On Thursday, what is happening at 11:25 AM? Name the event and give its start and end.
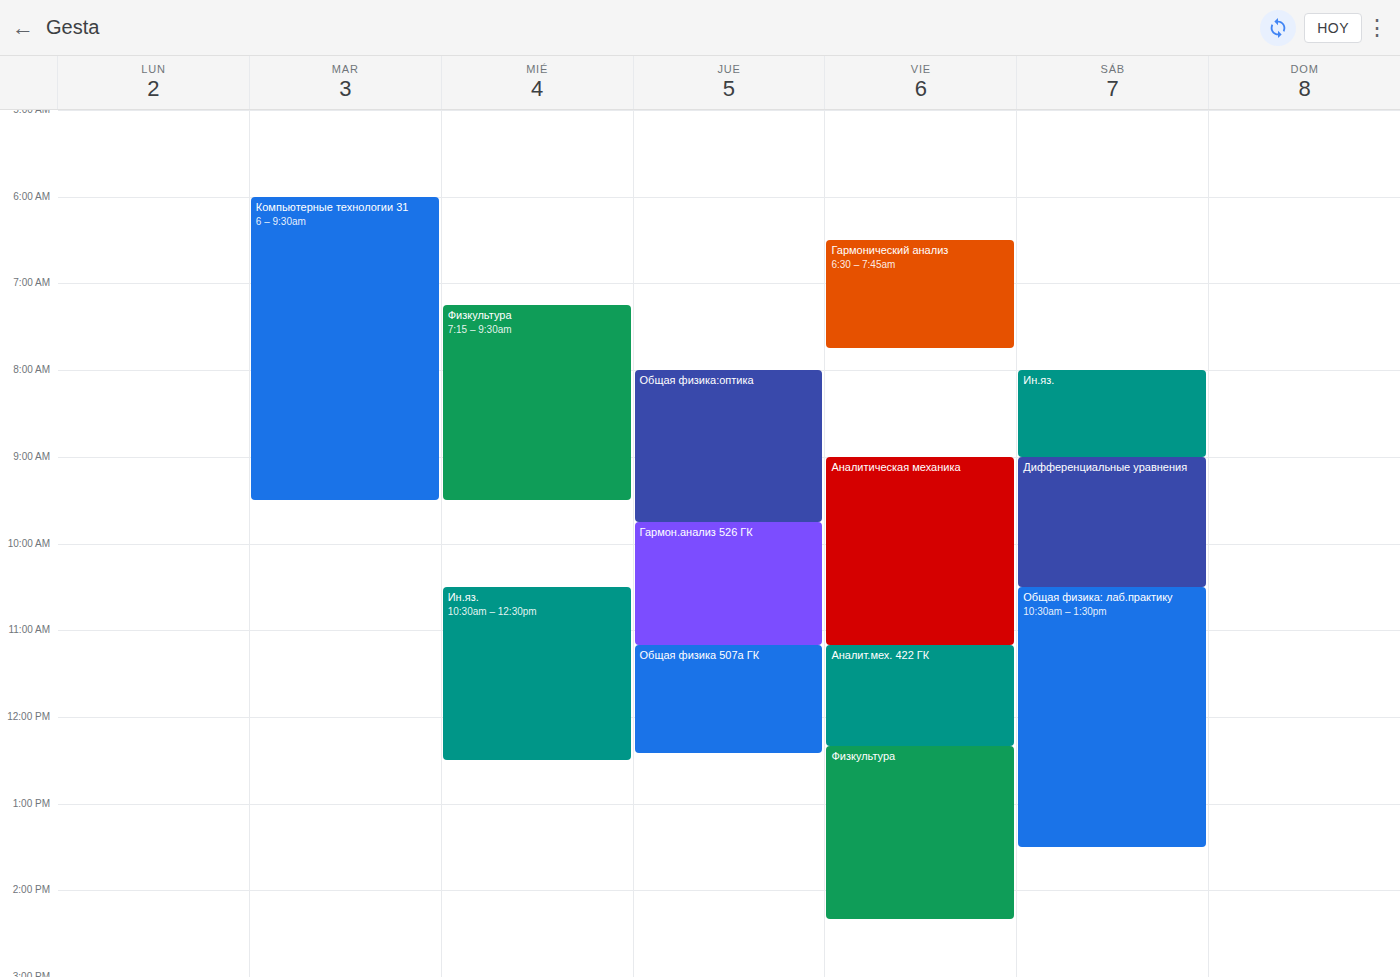
"Общая физика 507а ГК", 11:10 AM to 12:25 PM